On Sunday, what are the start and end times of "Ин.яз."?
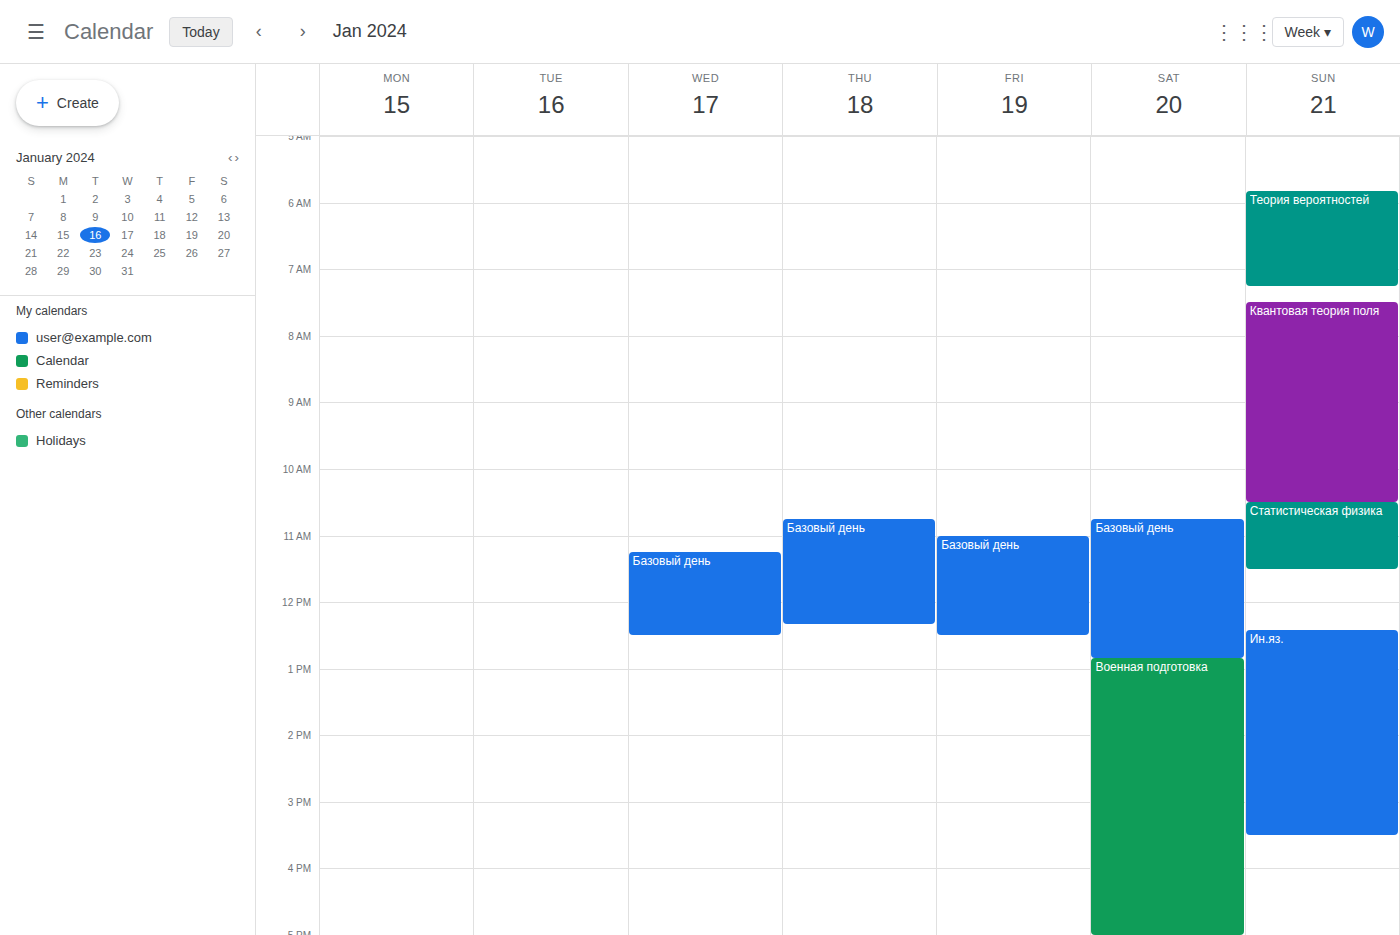
12:25 PM to 3:30 PM